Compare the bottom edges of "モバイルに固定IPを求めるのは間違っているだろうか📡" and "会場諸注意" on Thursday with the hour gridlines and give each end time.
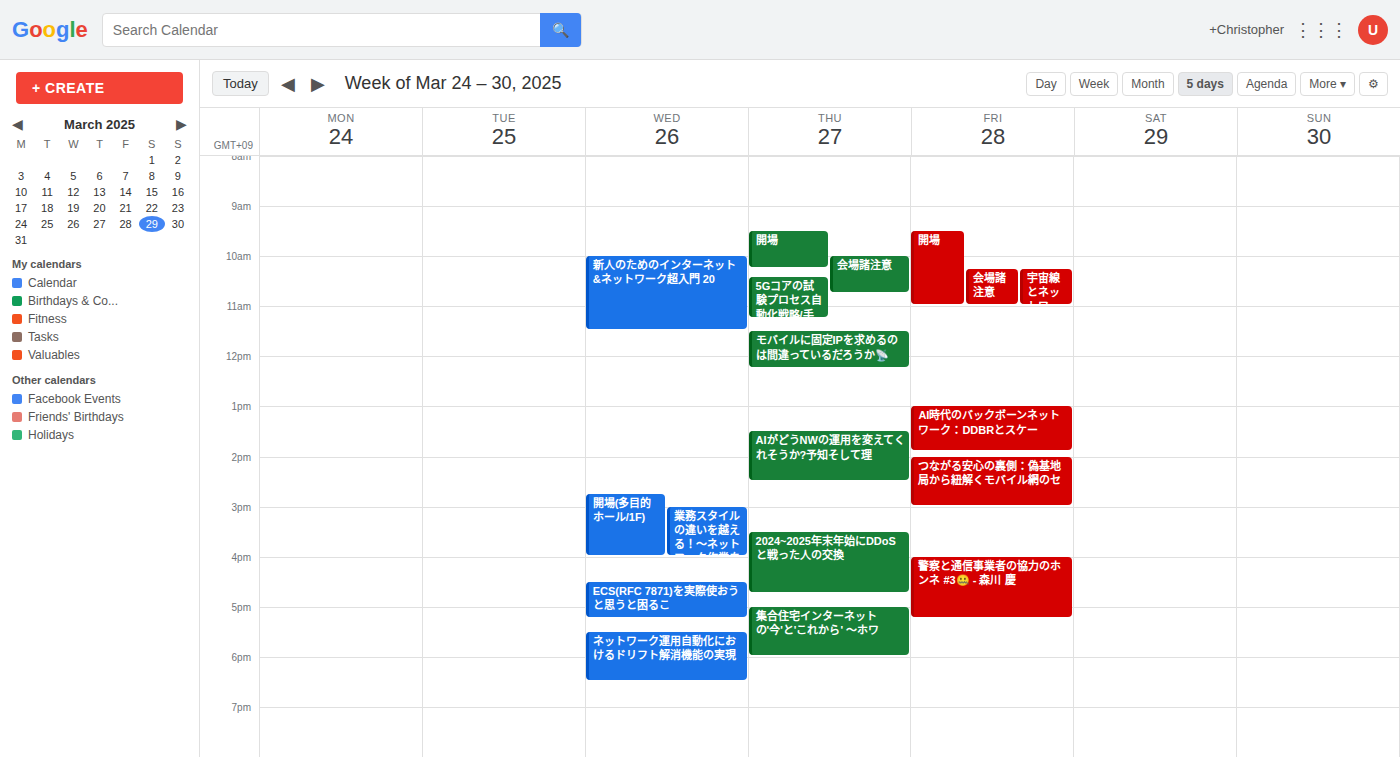
"モバイルに固定IPを求めるのは間違っているだろうか📡": 12:15, neither: a quarter of the way from the 12:00 line to the 13:00 line. "会場諸注意": 10:45, neither: three quarters of the way from the 10:00 line to the 11:00 line.